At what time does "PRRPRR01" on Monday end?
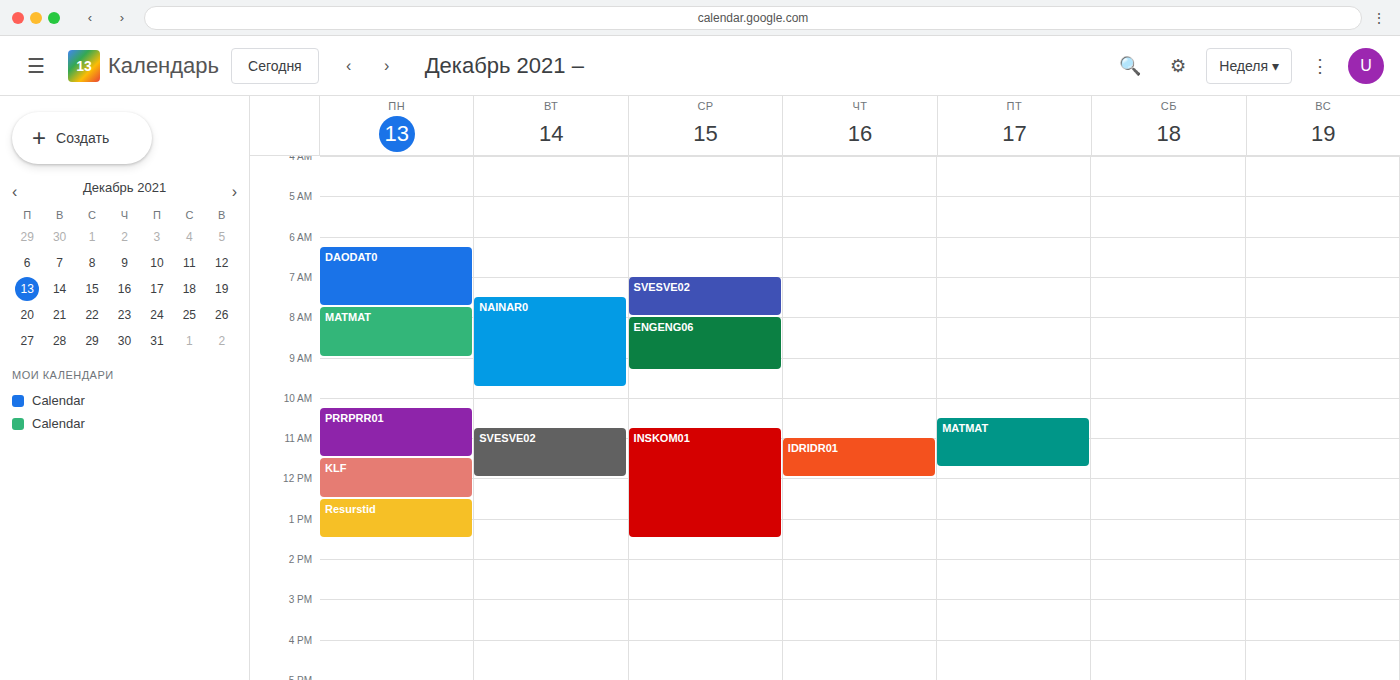
11:30 AM